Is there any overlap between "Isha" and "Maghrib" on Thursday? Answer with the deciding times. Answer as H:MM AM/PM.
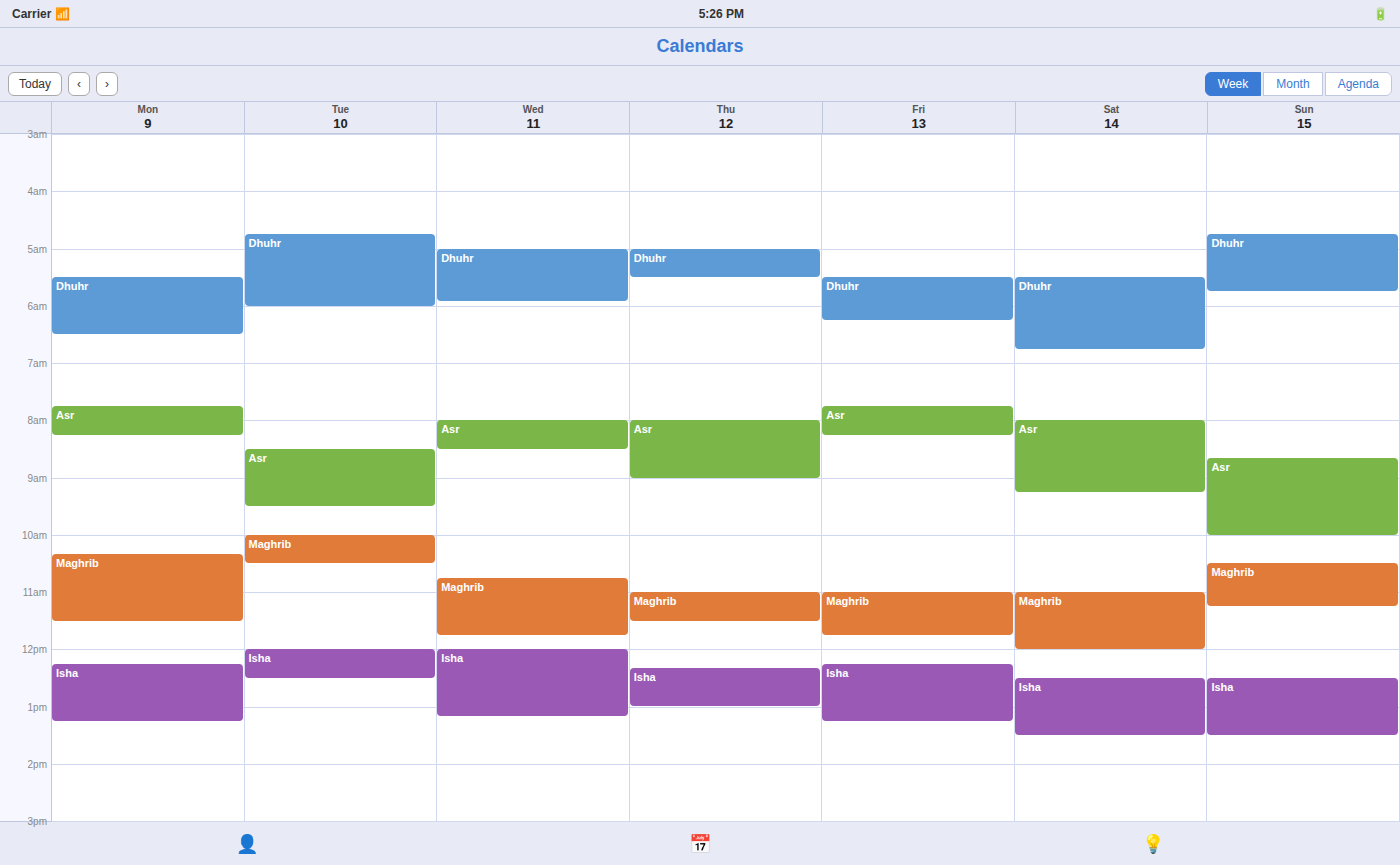
"Maghrib" ends at 11:30 AM and "Isha" starts at 12:20 PM -- no overlap.